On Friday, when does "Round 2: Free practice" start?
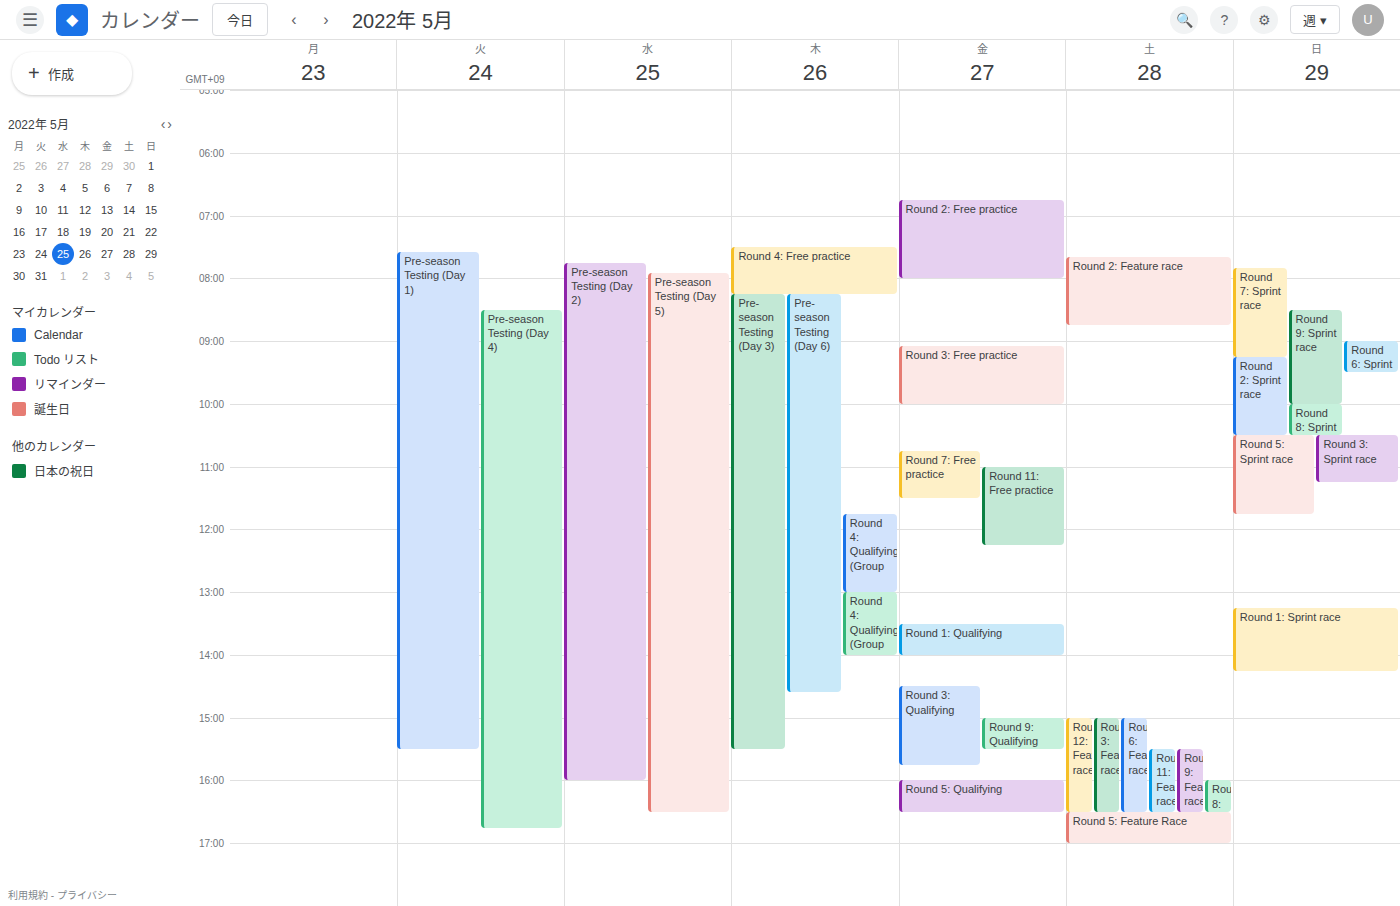
06:45